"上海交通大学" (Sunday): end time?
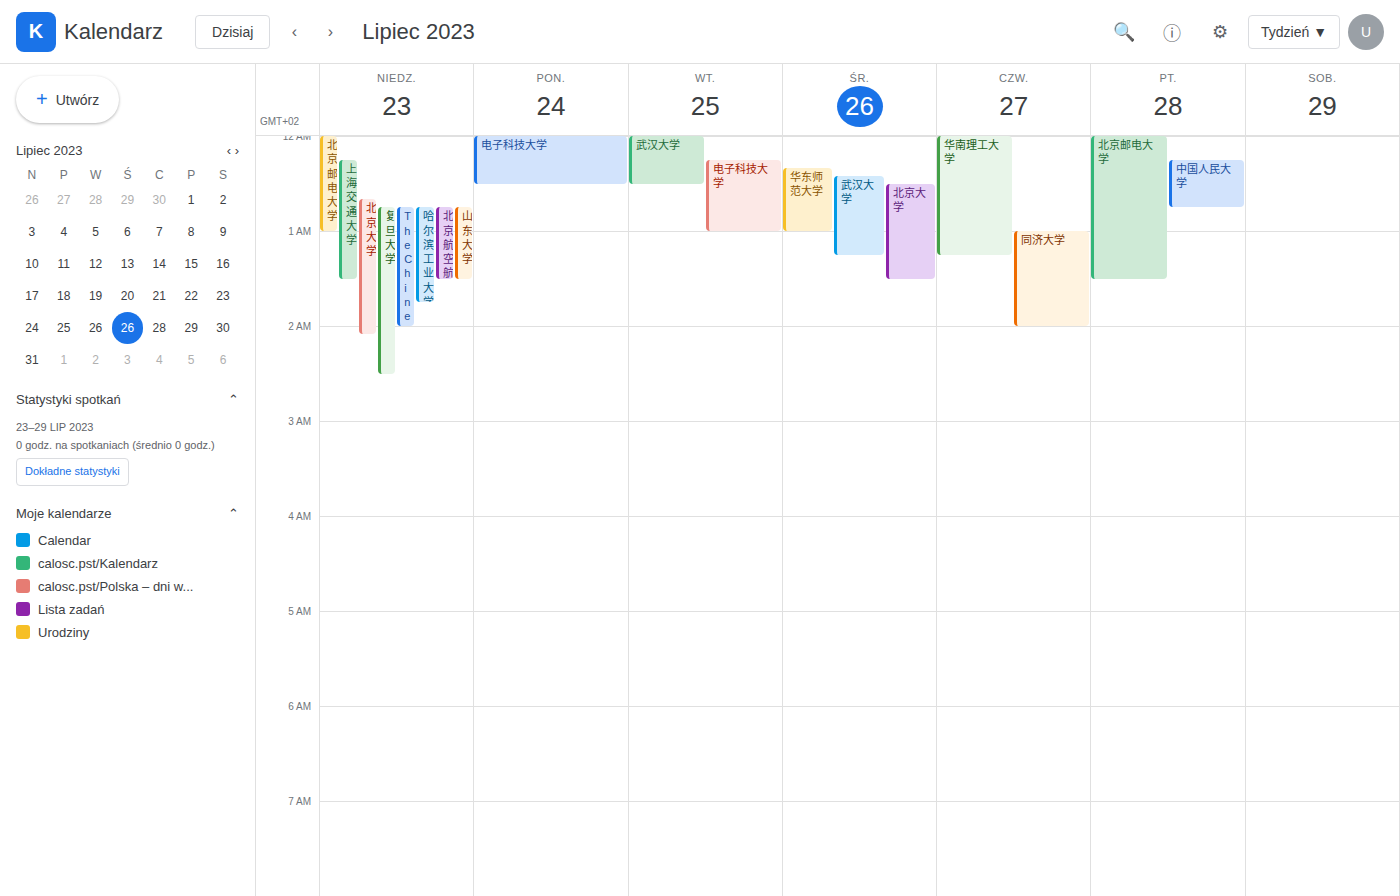
1:30 AM